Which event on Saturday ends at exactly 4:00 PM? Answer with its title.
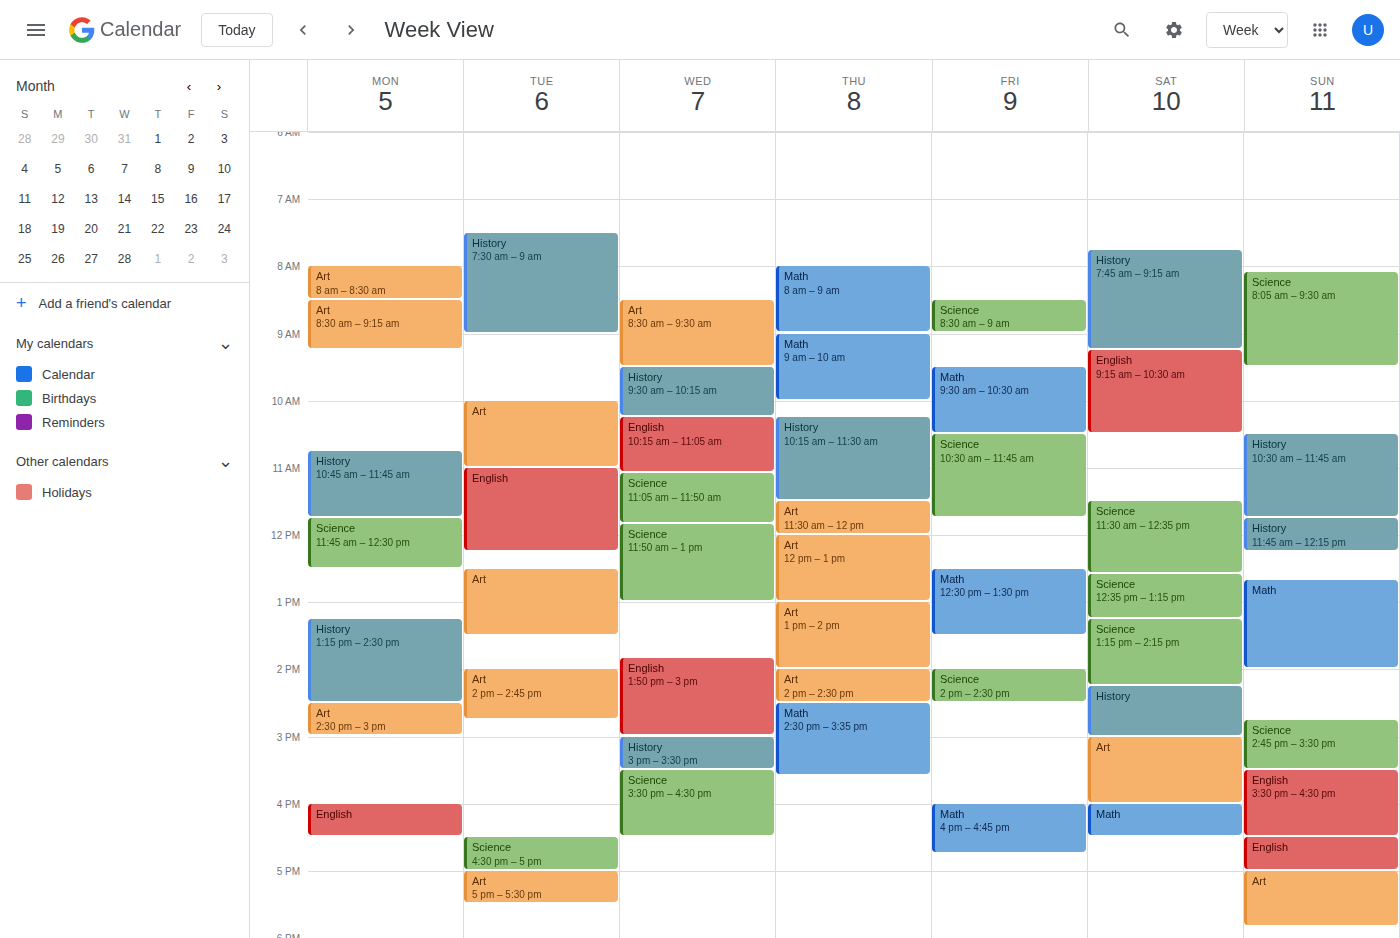
"Art"